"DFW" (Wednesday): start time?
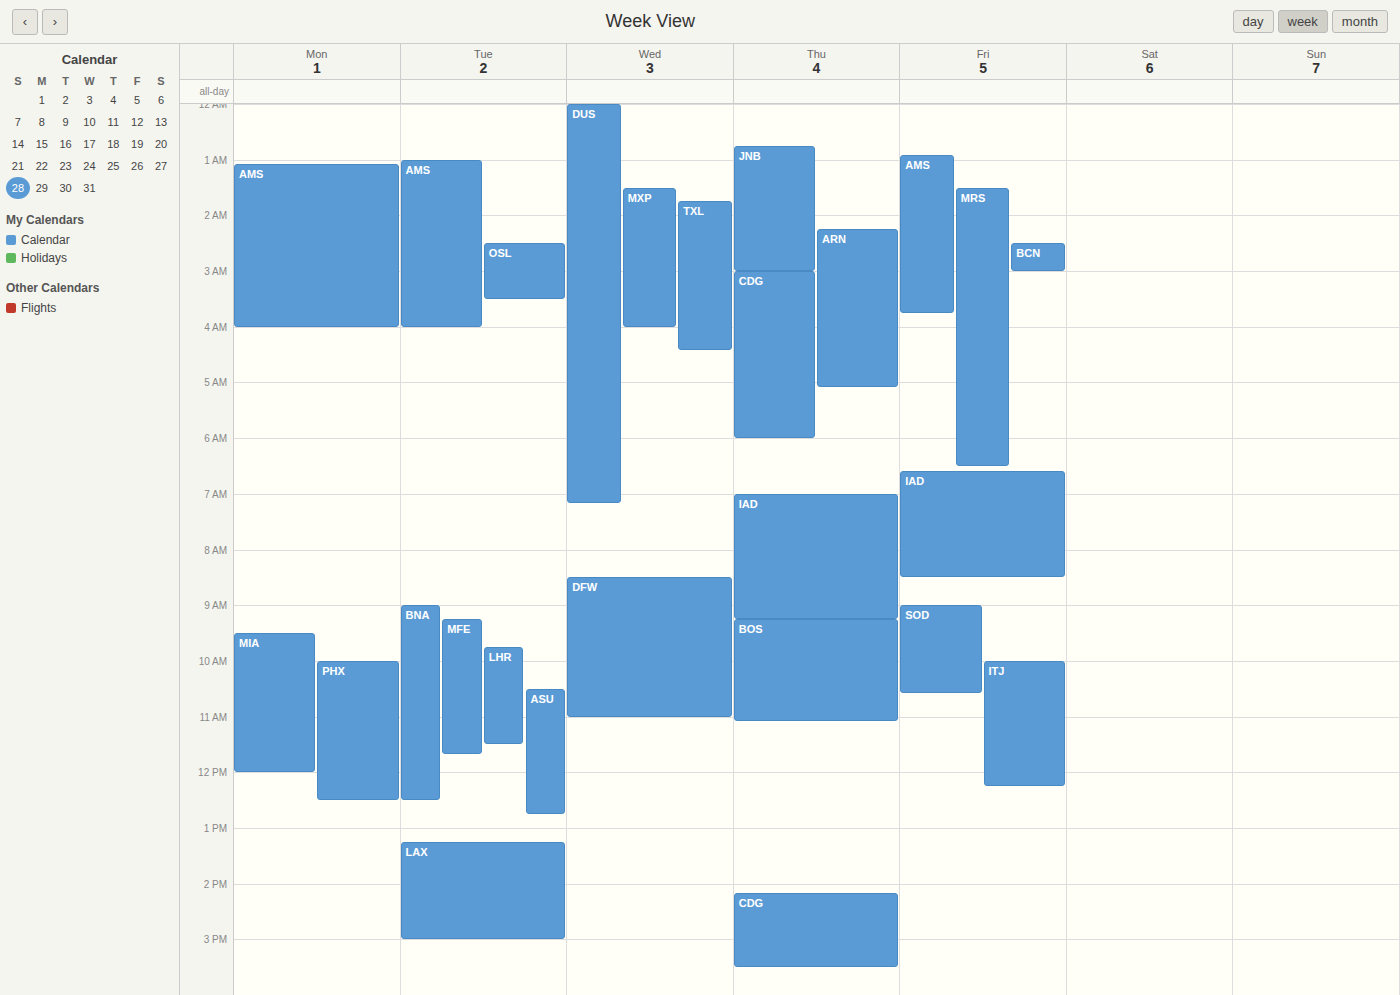
08:30